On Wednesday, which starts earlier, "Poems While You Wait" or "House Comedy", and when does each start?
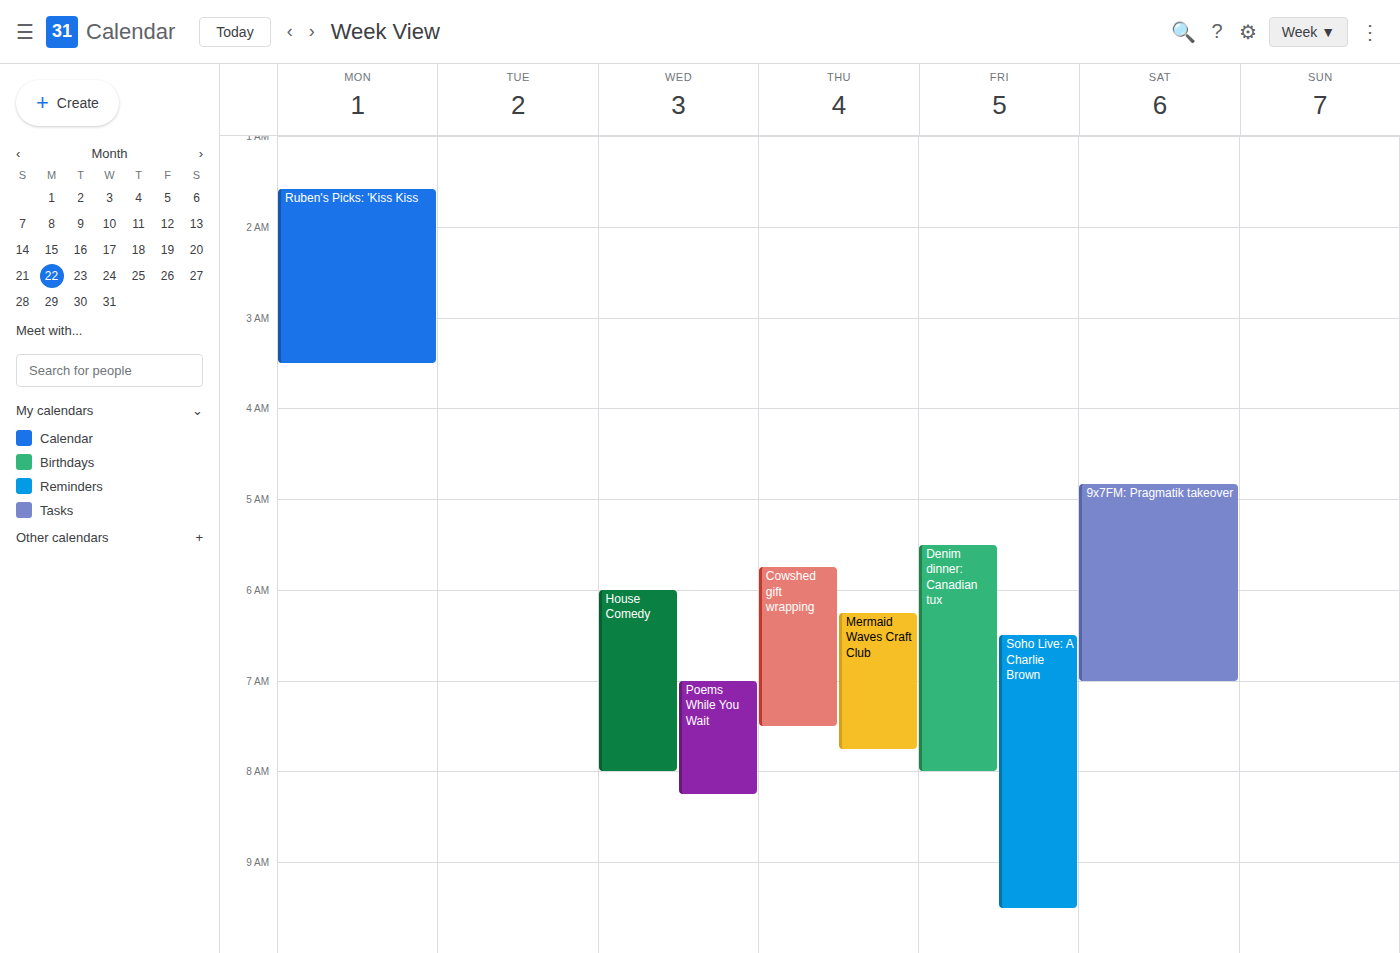
"House Comedy" 06:00; "Poems While You Wait" 07:00.